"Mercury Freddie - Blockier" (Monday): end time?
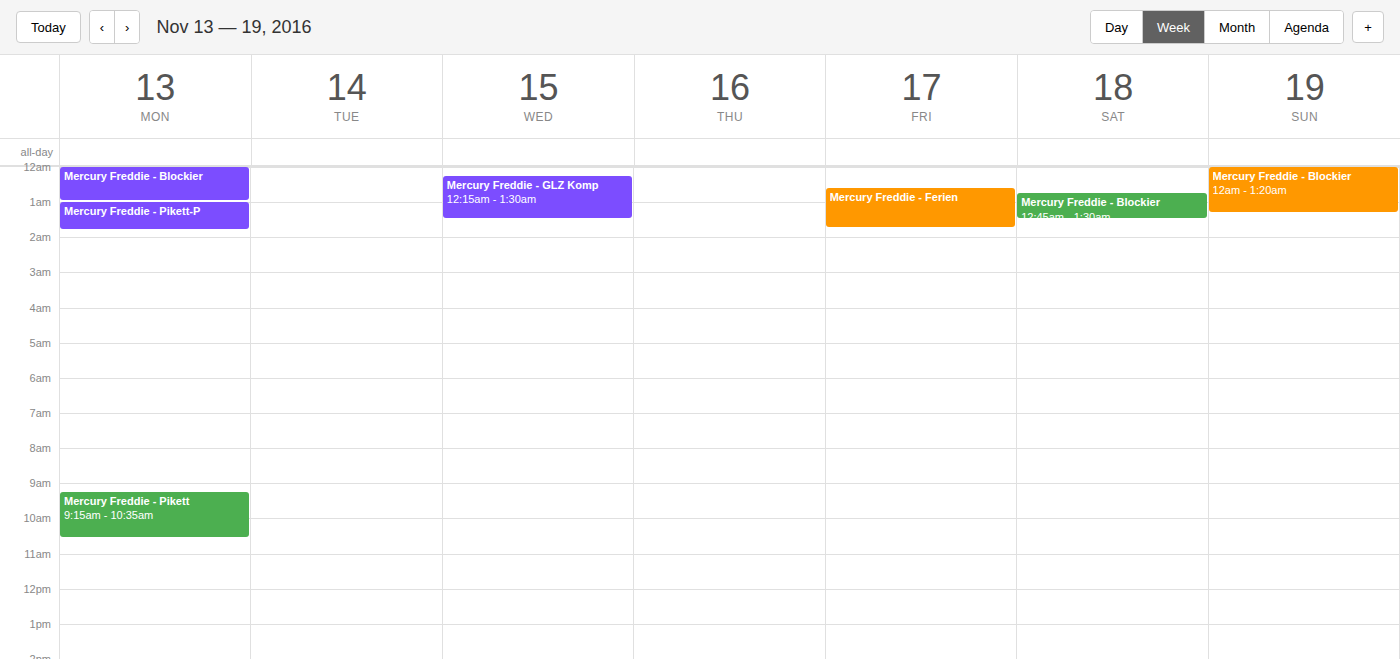
01:00